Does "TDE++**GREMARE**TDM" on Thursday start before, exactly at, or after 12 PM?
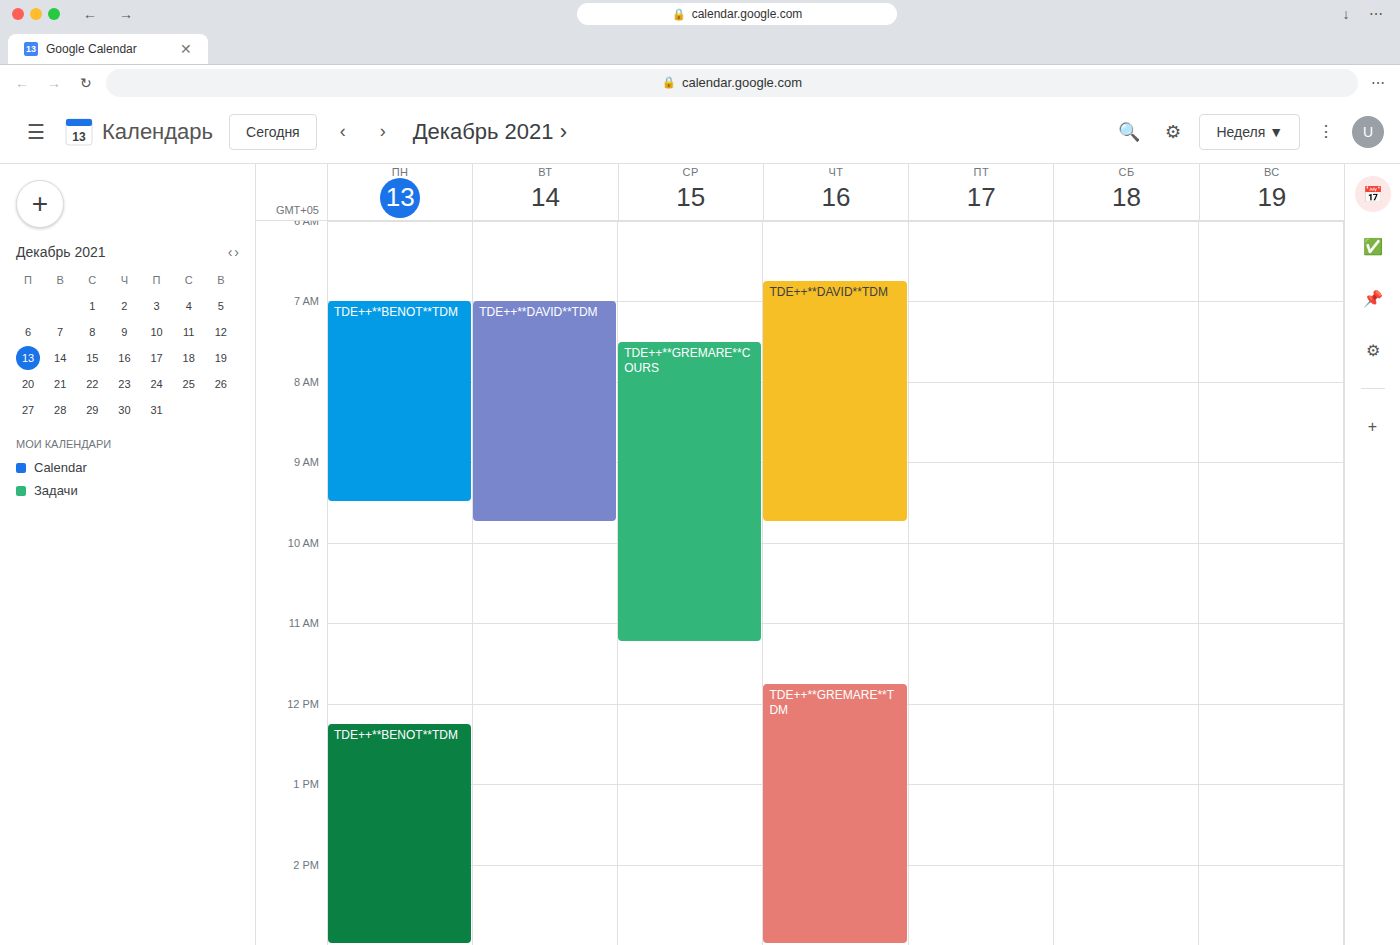
11:45 AM -- before 12 PM, 15 minutes above the 12 PM line.